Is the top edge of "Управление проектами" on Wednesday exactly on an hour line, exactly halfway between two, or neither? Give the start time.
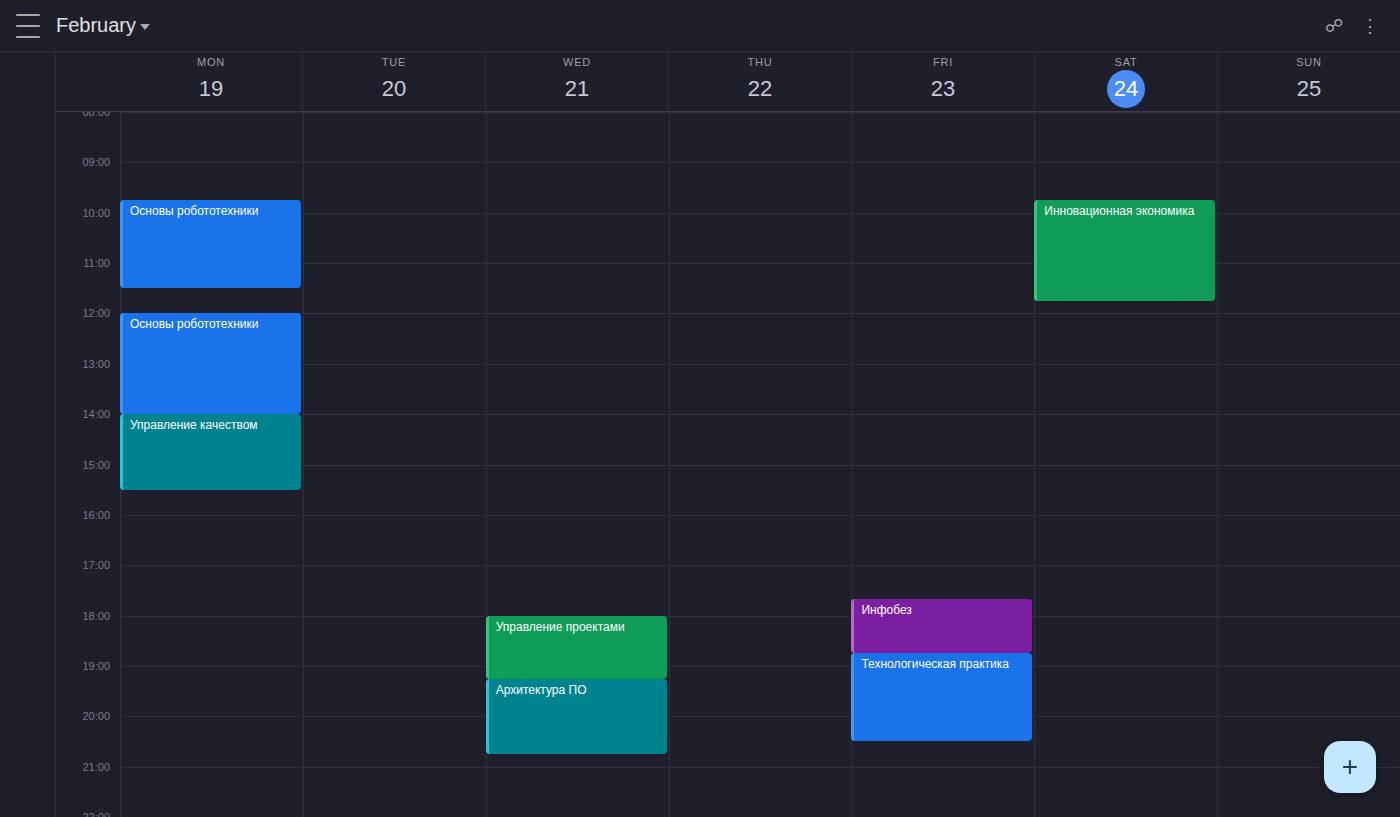
18:00 -- exactly on the 18:00 line.